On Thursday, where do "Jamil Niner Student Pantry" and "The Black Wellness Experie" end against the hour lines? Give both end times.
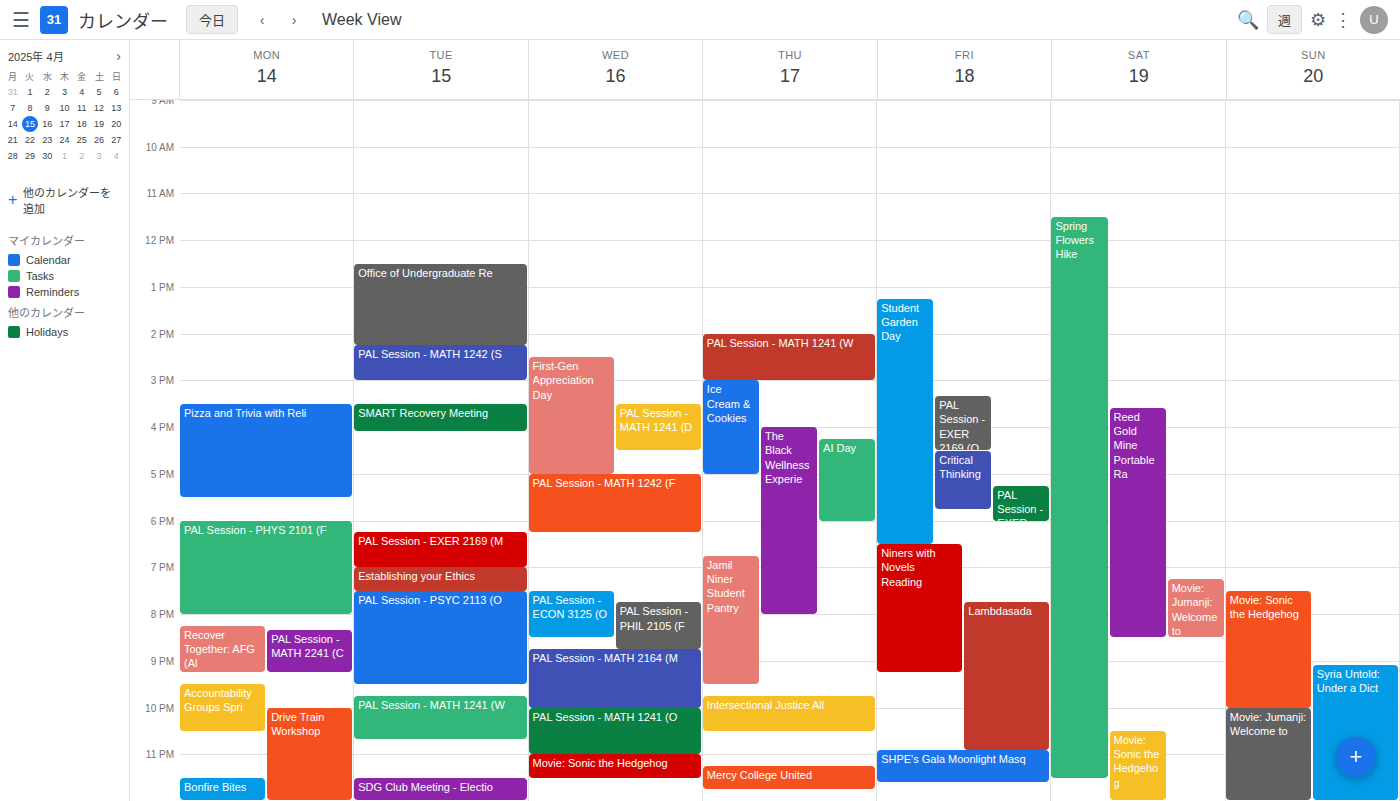
"Jamil Niner Student Pantry": 9:30 PM, halfway between the 9 PM and 10 PM lines. "The Black Wellness Experie": 8:00 PM, exactly on the 8 PM line.